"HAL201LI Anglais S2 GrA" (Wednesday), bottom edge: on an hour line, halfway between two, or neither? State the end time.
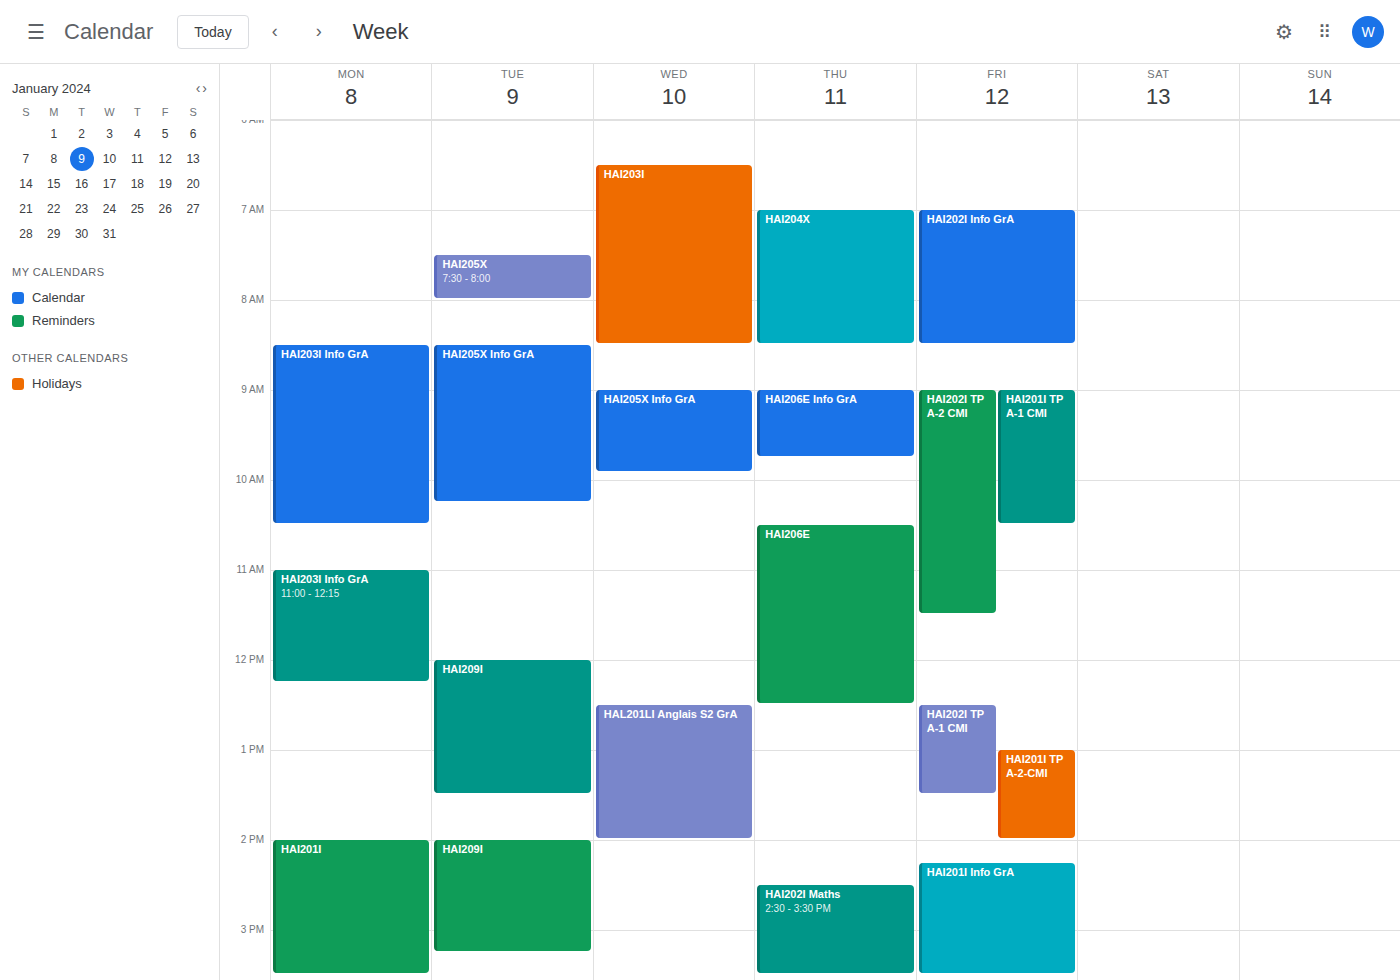
2:00 PM -- exactly on the 2 PM line.